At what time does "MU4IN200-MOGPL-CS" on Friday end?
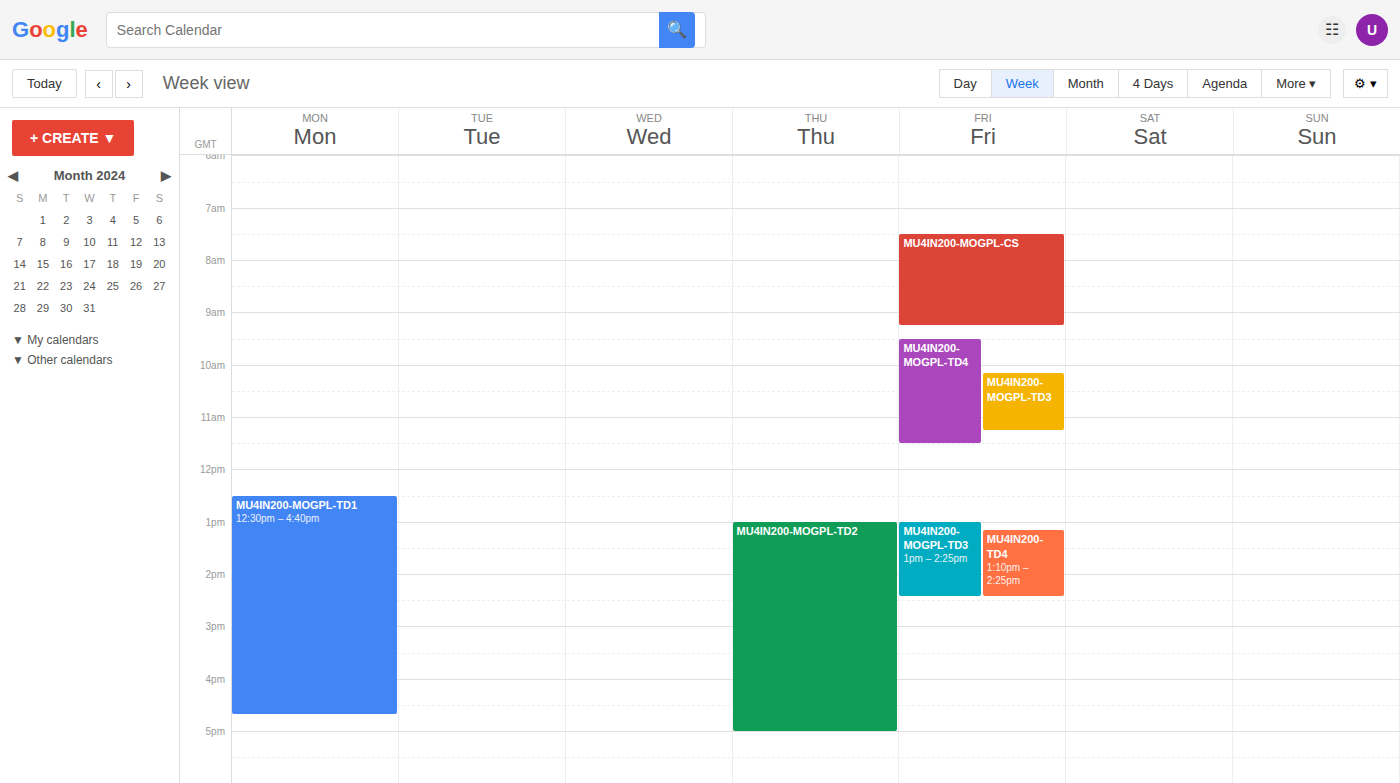
9:15 AM